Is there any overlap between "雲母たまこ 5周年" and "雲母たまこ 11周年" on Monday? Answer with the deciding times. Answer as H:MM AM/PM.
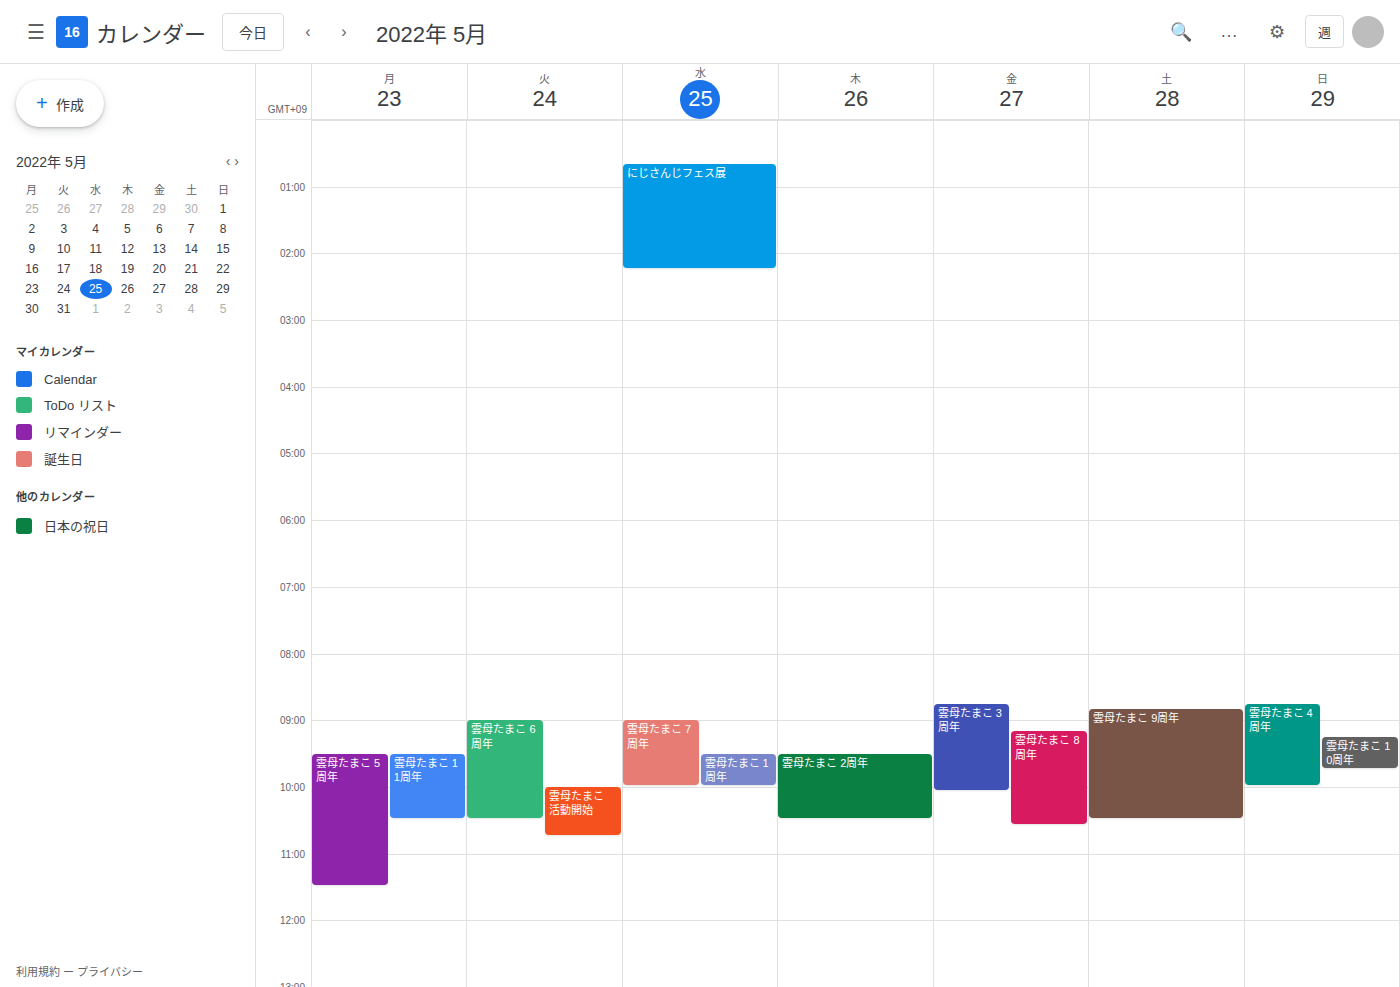
"雲母たまこ 11周年" runs 9:30 AM to 10:30 AM, inside "雲母たまこ 5周年" -- they overlap.